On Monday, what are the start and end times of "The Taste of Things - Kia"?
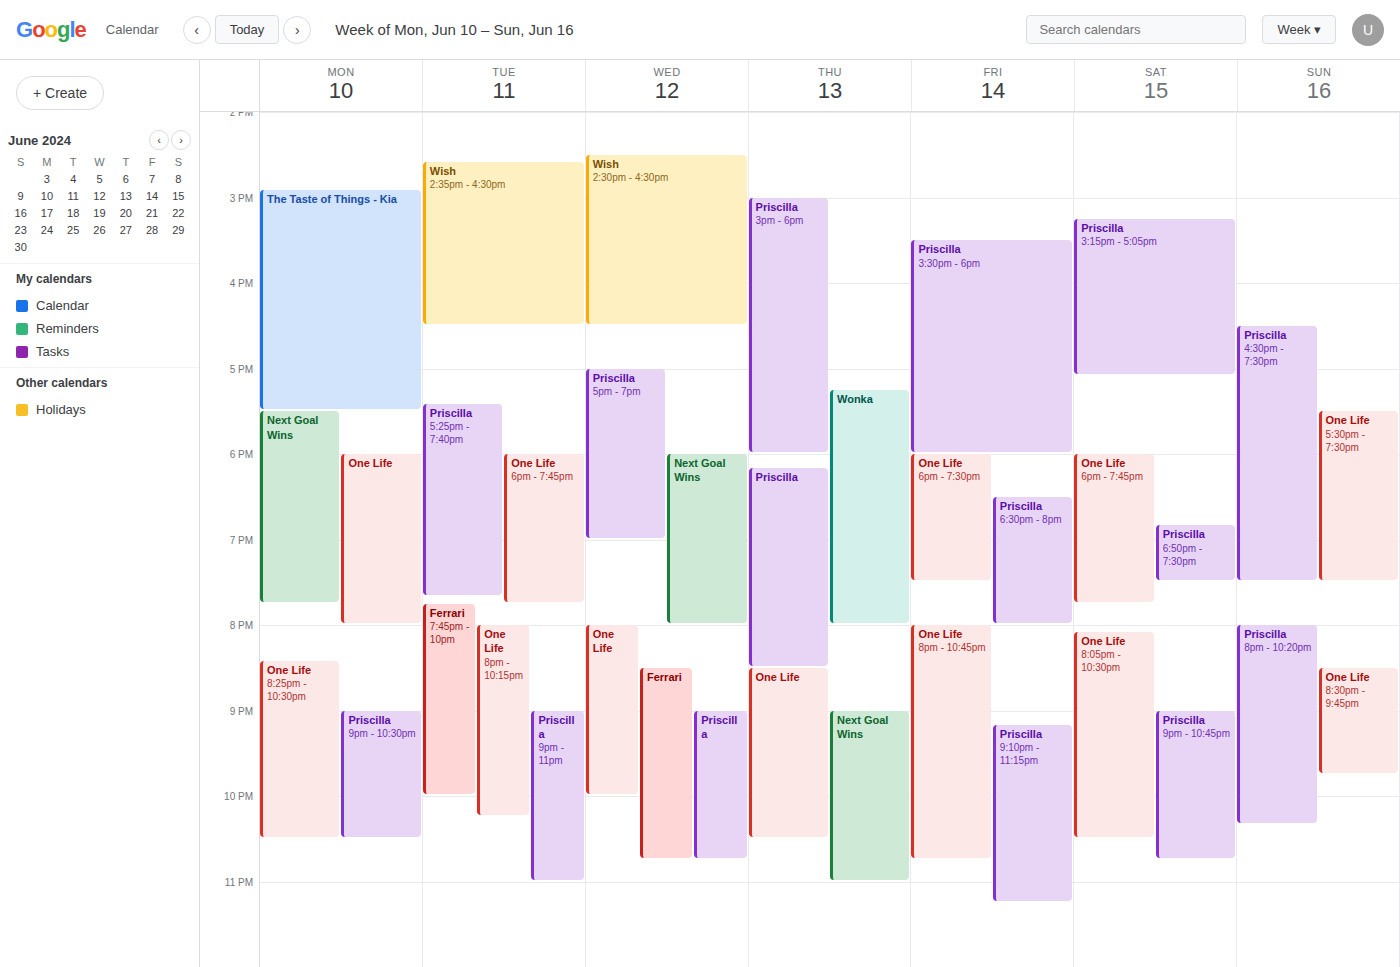
2:55 PM to 5:30 PM